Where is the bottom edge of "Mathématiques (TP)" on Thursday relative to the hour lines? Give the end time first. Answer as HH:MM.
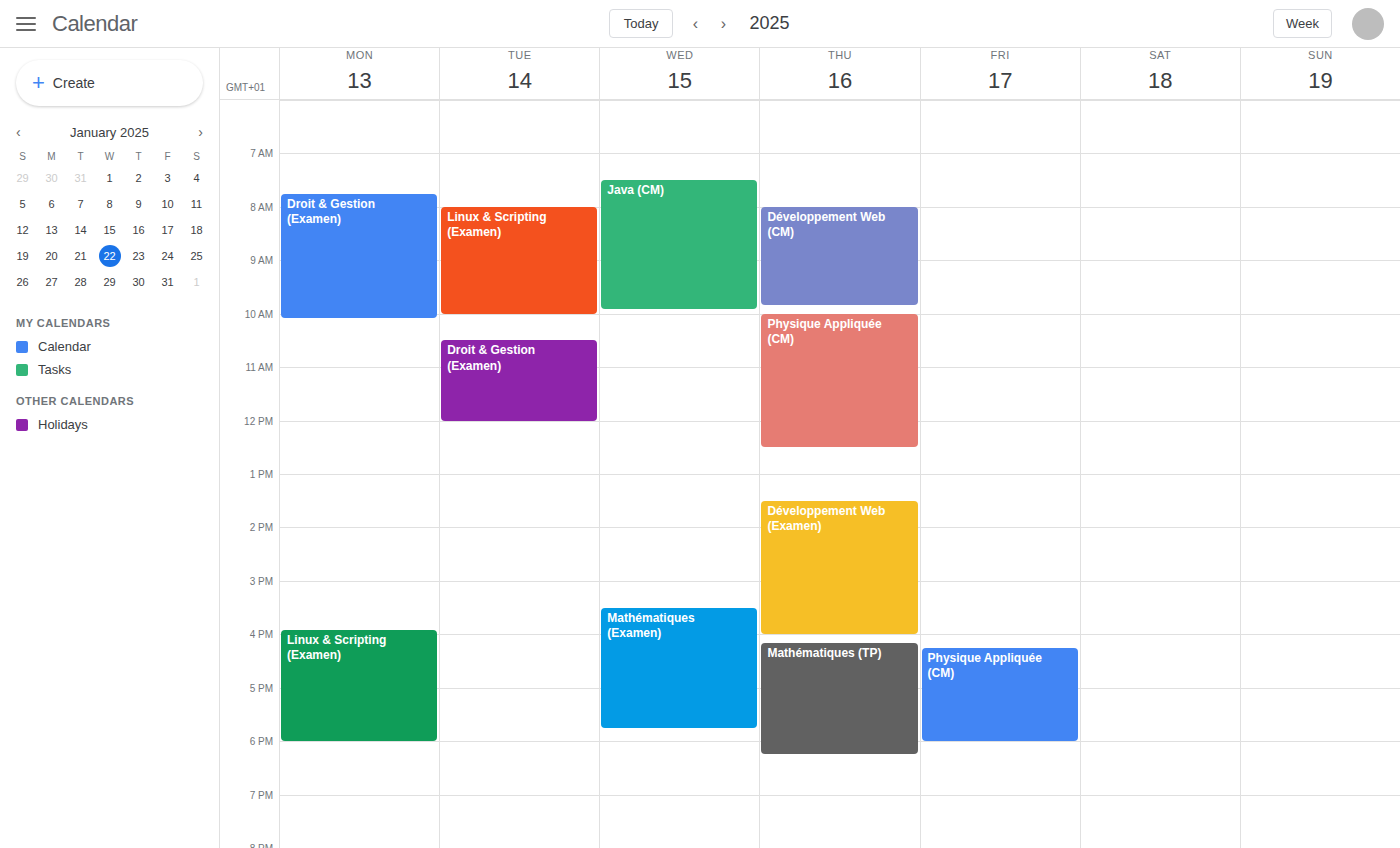
18:15 -- neither: a quarter of the way from the 18:00 line to the 19:00 line.